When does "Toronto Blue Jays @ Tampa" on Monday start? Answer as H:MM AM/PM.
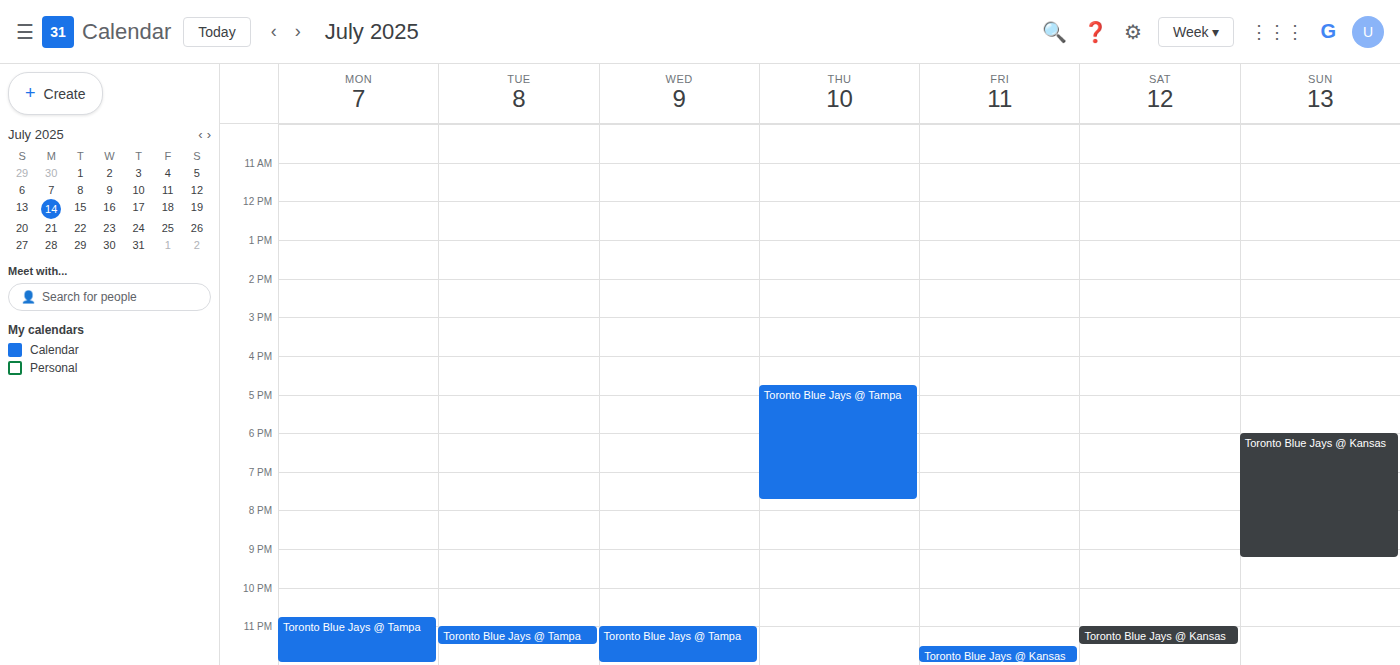
10:45 PM